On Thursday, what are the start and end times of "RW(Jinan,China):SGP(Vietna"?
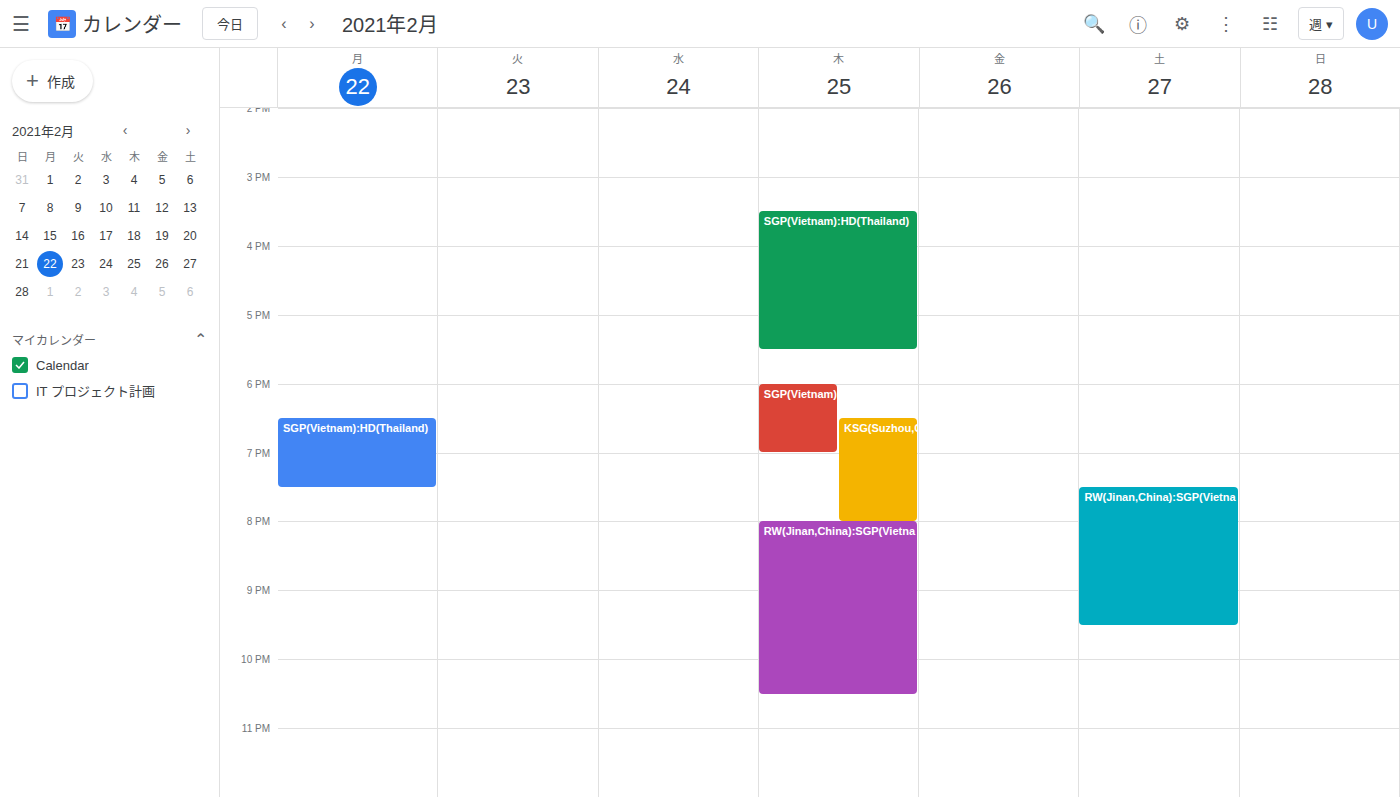
20:00 to 22:30